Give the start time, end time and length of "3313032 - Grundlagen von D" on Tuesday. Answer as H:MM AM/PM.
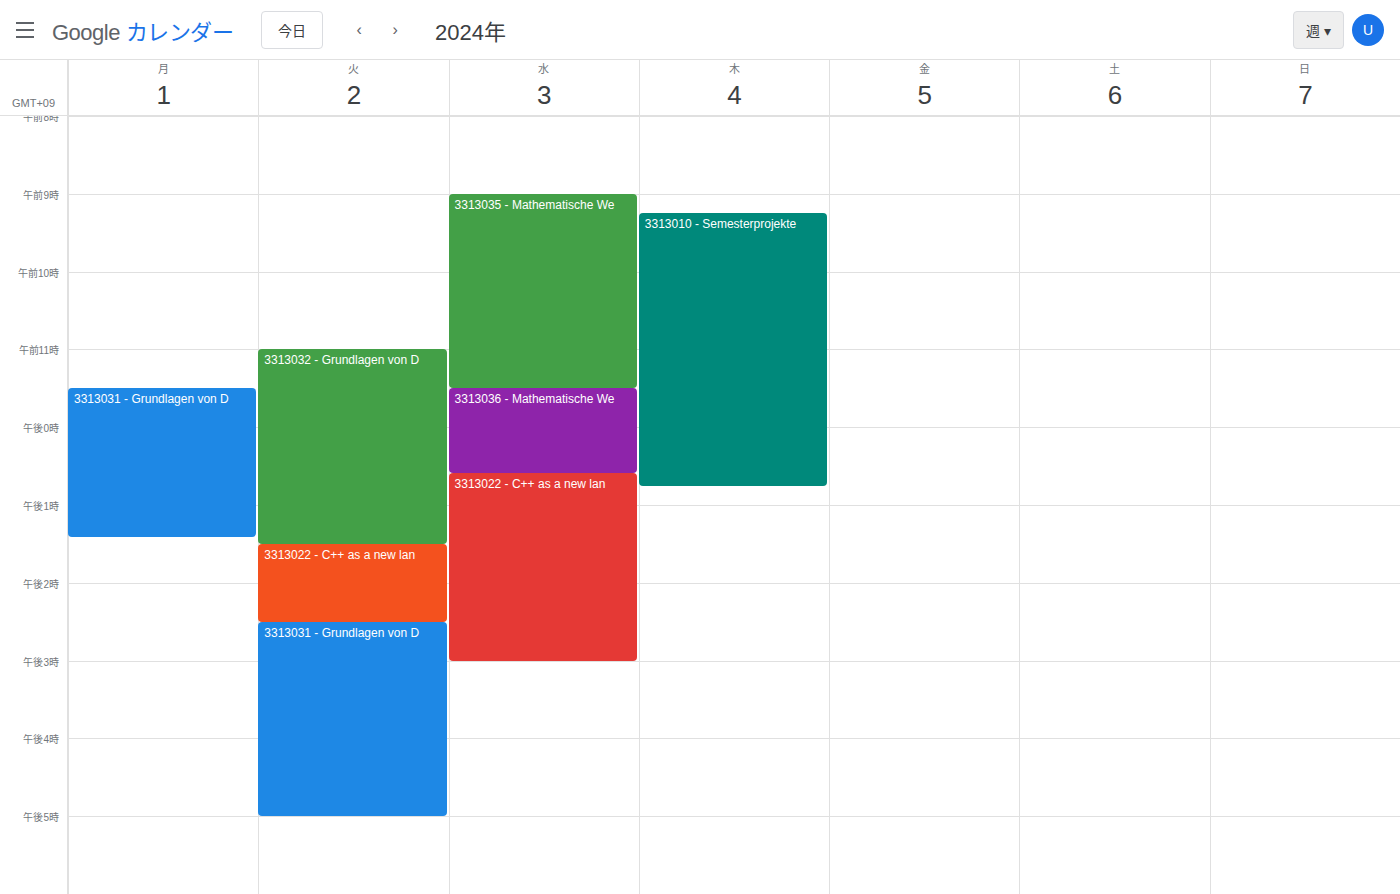
11:00 AM to 1:30 PM, 2 hours 30 minutes